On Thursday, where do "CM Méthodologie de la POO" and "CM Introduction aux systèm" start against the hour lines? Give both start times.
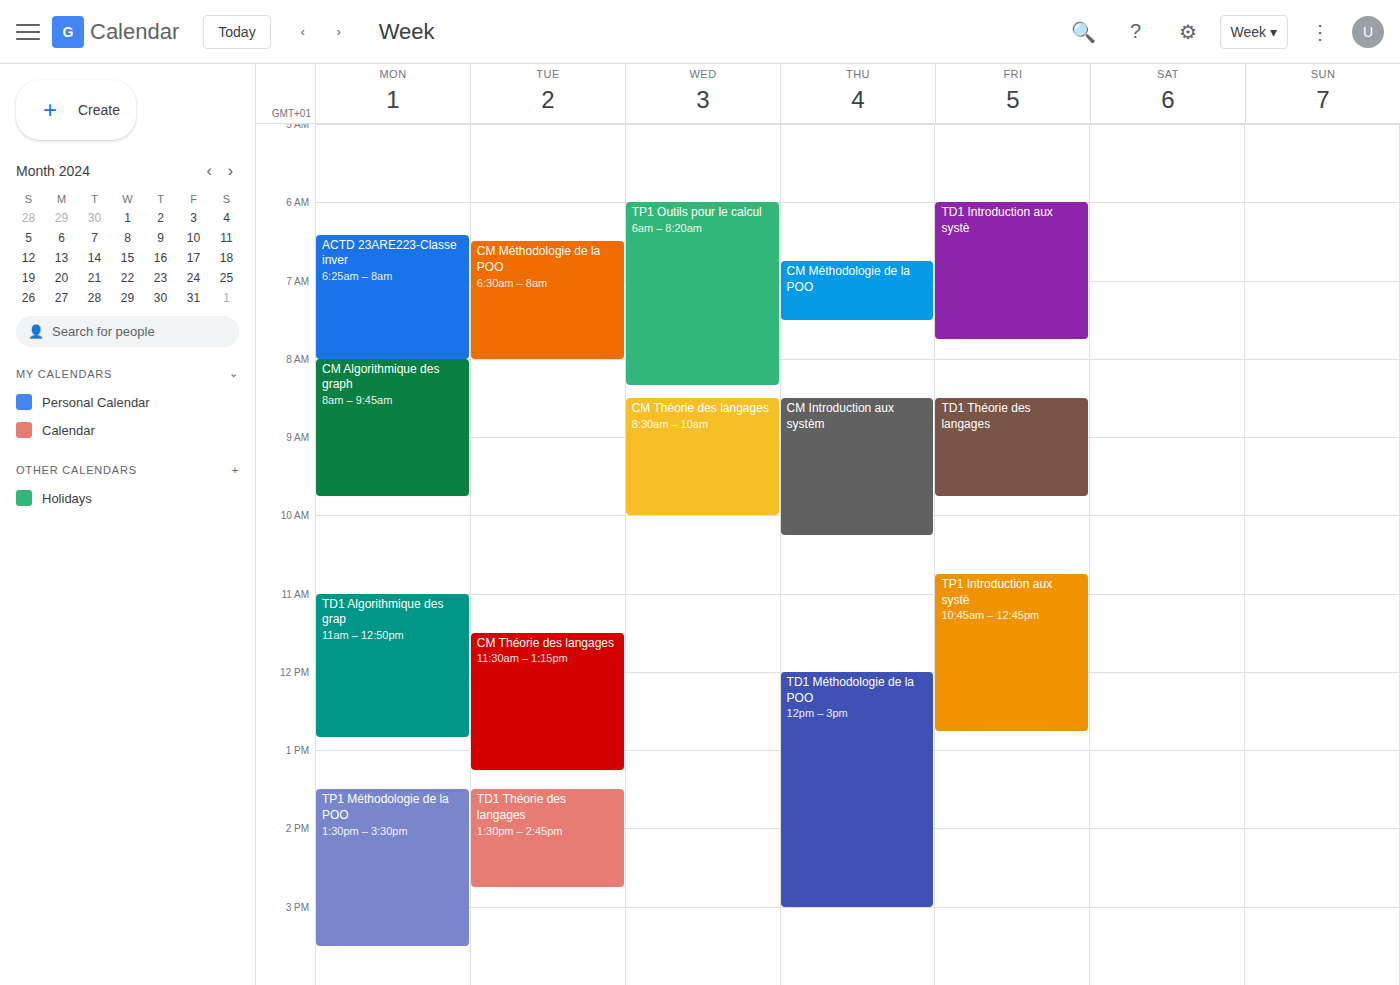
"CM Méthodologie de la POO": 6:45 AM, neither: three quarters of the way from the 6 AM line to the 7 AM line. "CM Introduction aux systèm": 8:30 AM, halfway between the 8 AM and 9 AM lines.